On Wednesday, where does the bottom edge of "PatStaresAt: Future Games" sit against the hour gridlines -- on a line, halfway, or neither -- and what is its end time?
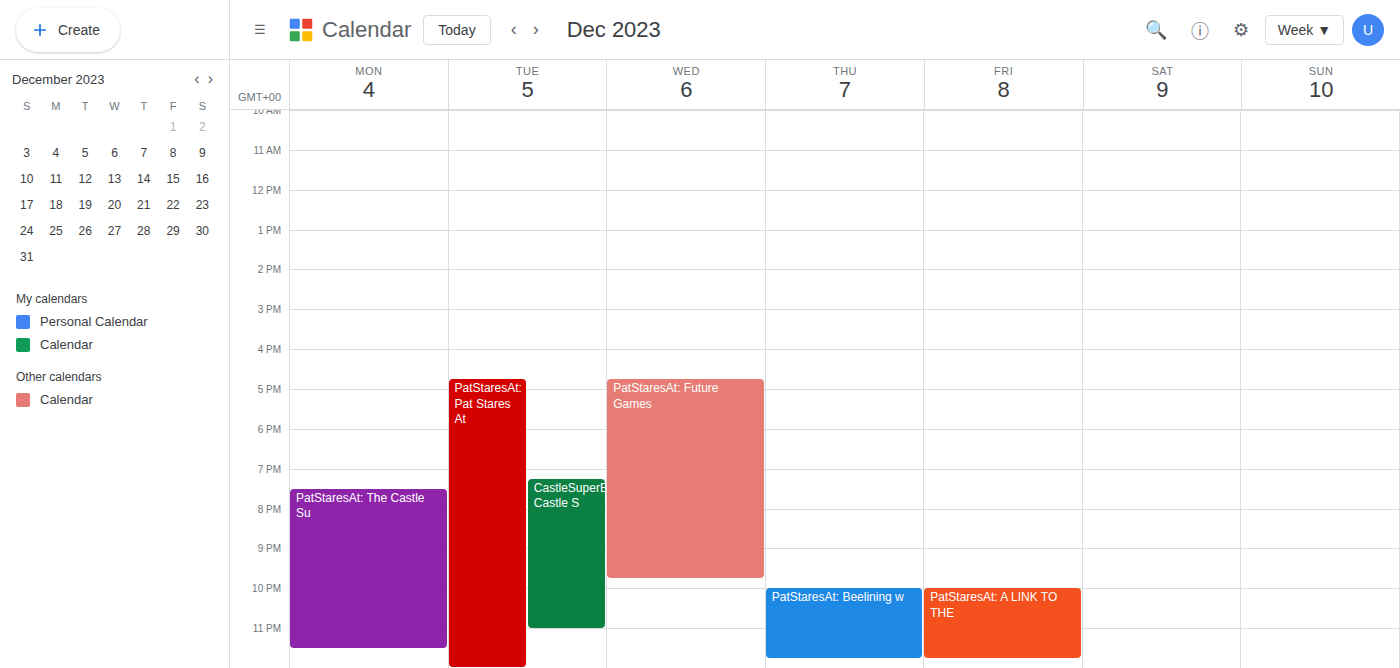
9:45 PM -- neither: three quarters of the way from the 9 PM line to the 10 PM line.